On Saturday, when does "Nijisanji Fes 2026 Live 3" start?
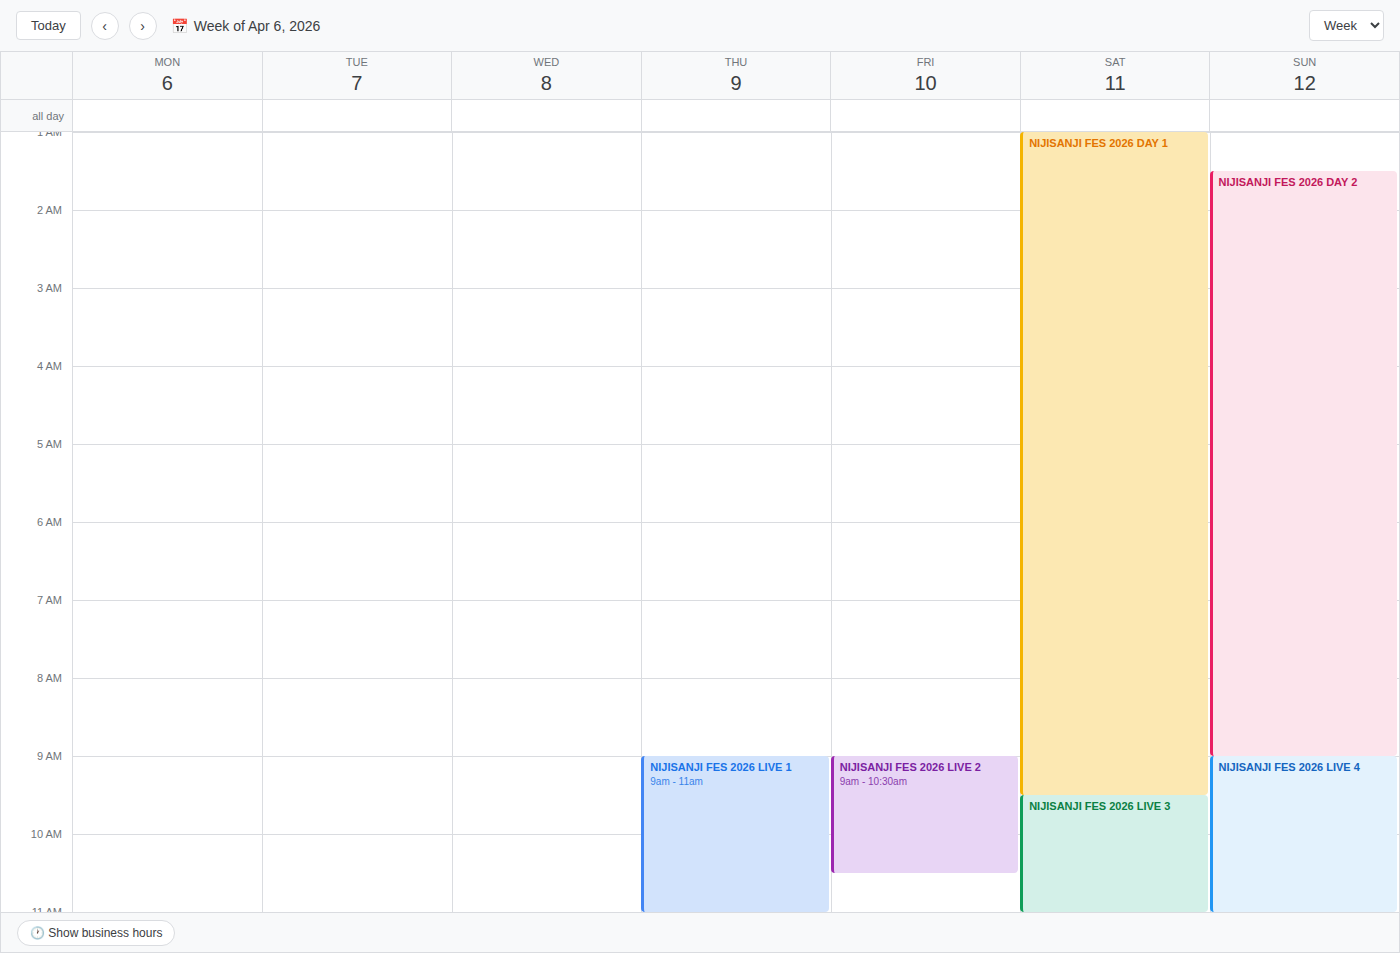
9:30 AM